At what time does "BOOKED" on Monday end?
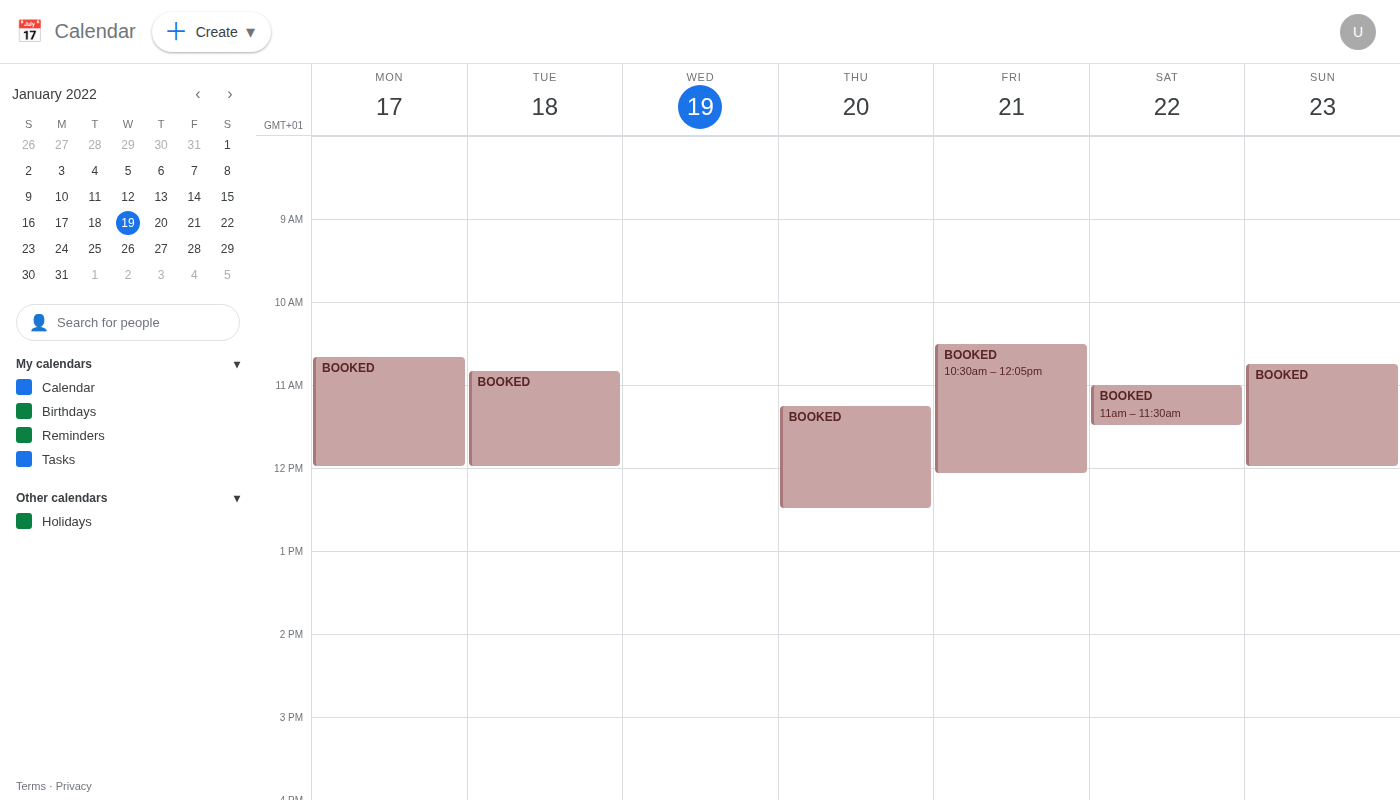
12:00 PM